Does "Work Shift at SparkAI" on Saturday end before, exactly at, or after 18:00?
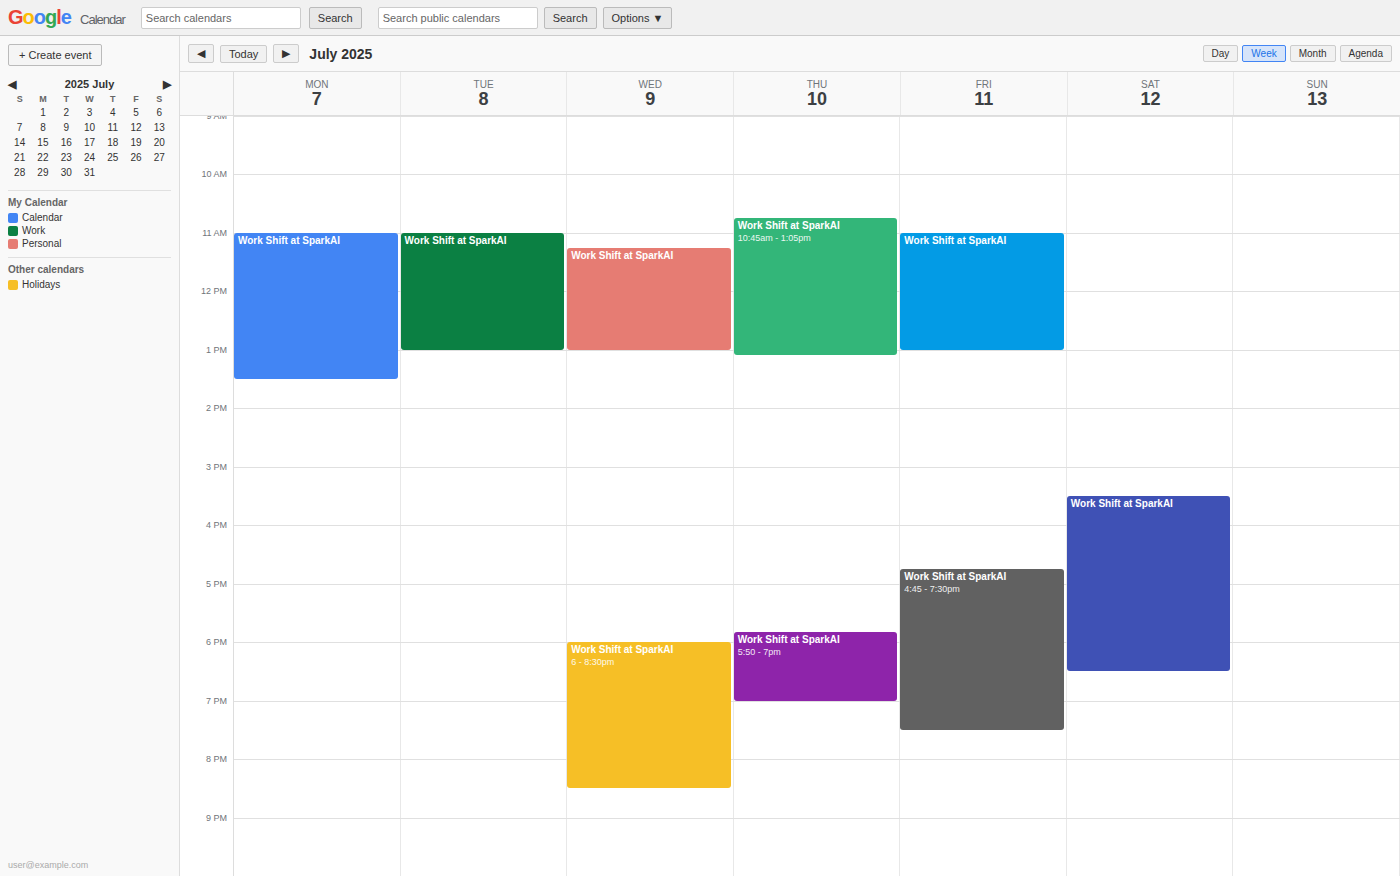
18:30 -- after 18:00, 30 minutes below the 18:00 line.